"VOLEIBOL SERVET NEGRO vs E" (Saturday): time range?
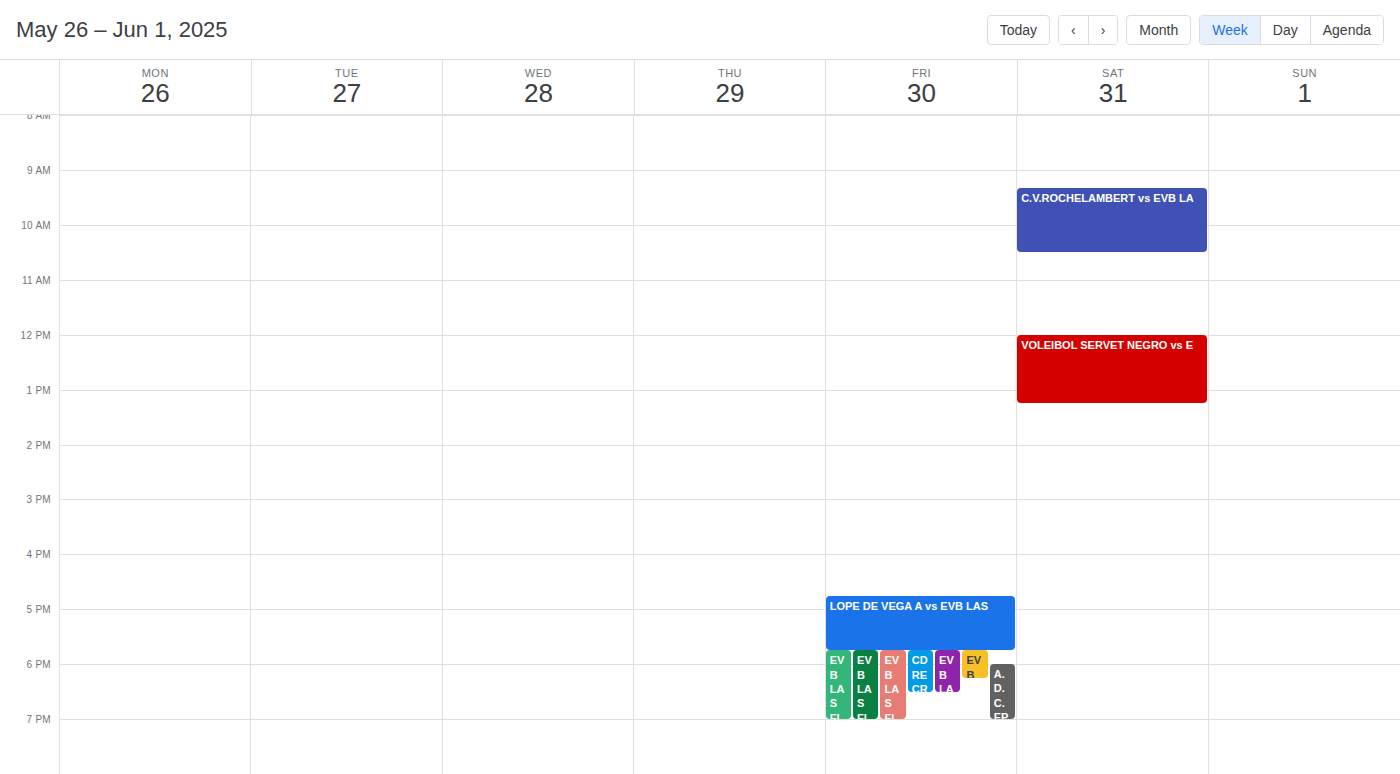
12:00 PM to 1:15 PM